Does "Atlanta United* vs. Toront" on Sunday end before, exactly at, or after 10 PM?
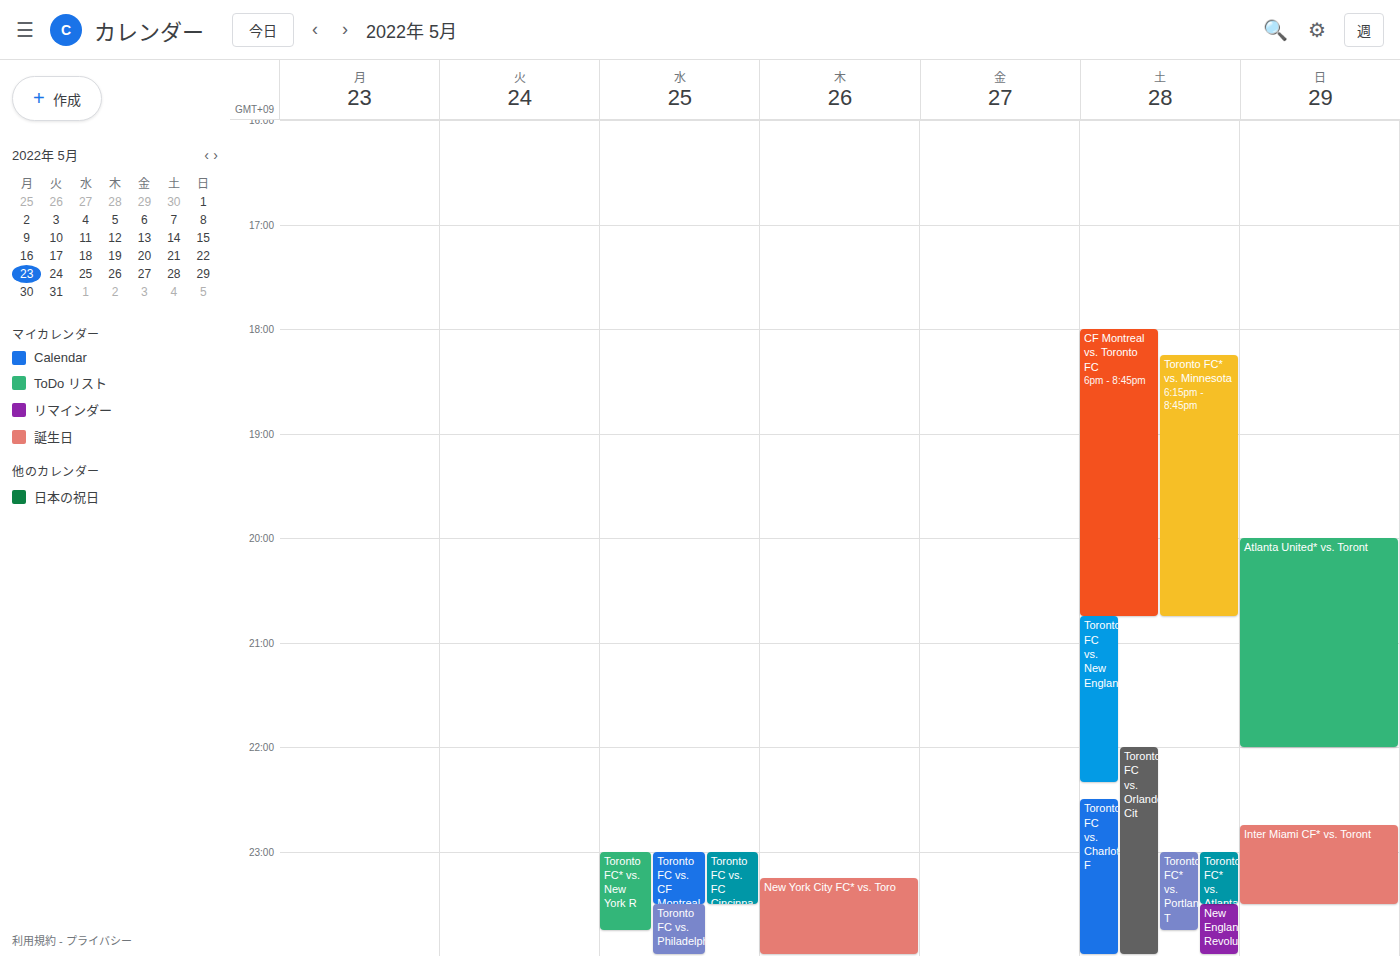
10:00 PM -- exactly at 10 PM, on the 10 PM line.